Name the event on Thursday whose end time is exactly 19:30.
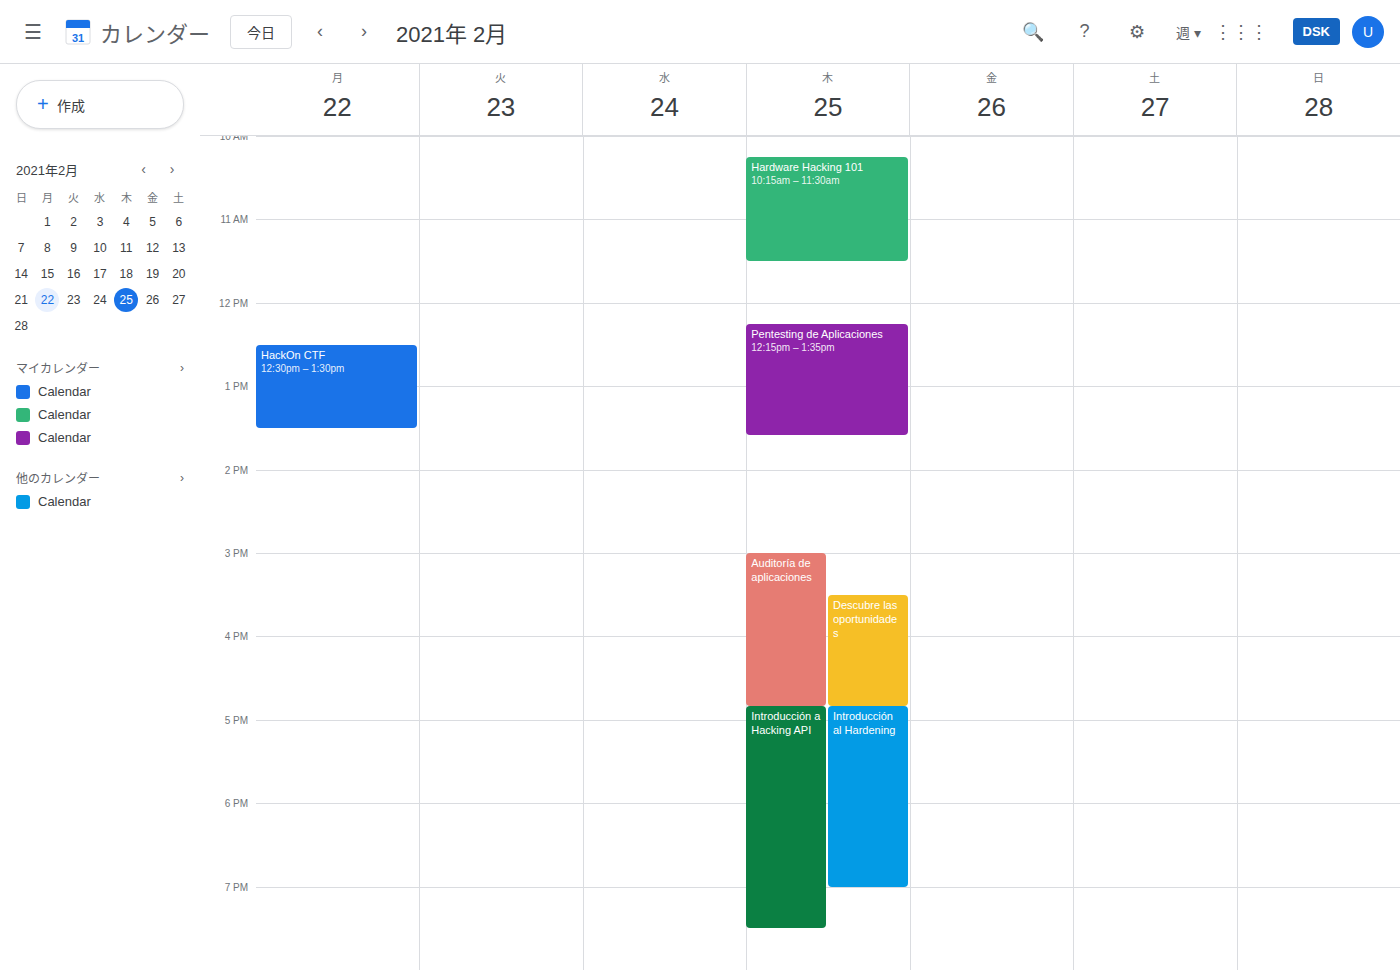
"Introducción a Hacking API"